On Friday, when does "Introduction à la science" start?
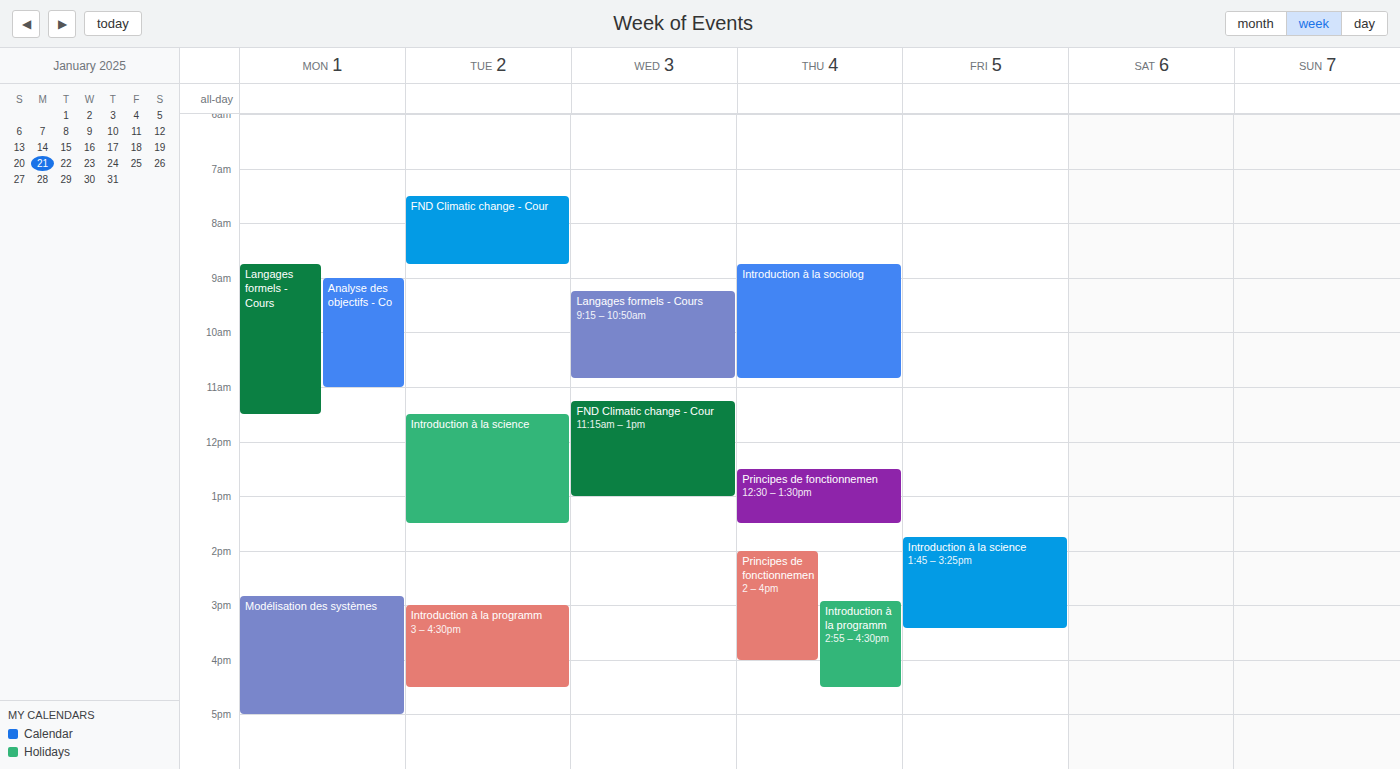
13:45